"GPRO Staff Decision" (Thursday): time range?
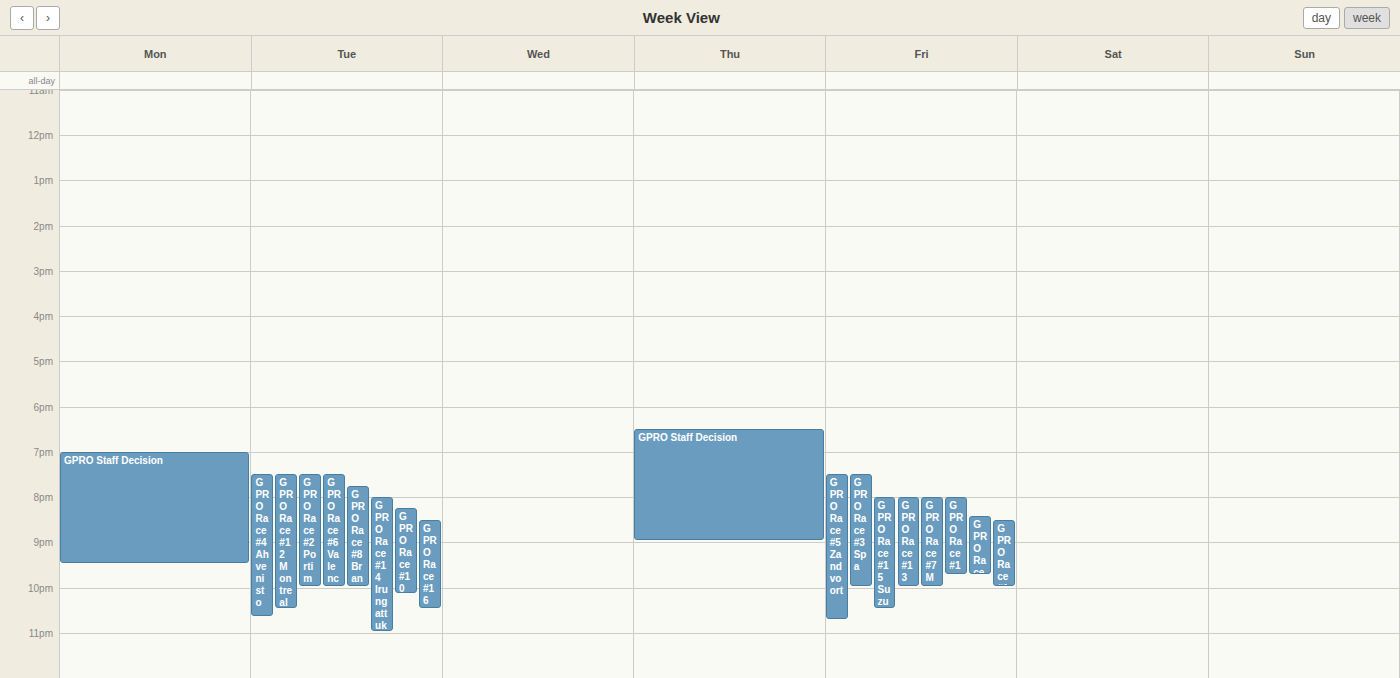
6:30 PM to 9:00 PM